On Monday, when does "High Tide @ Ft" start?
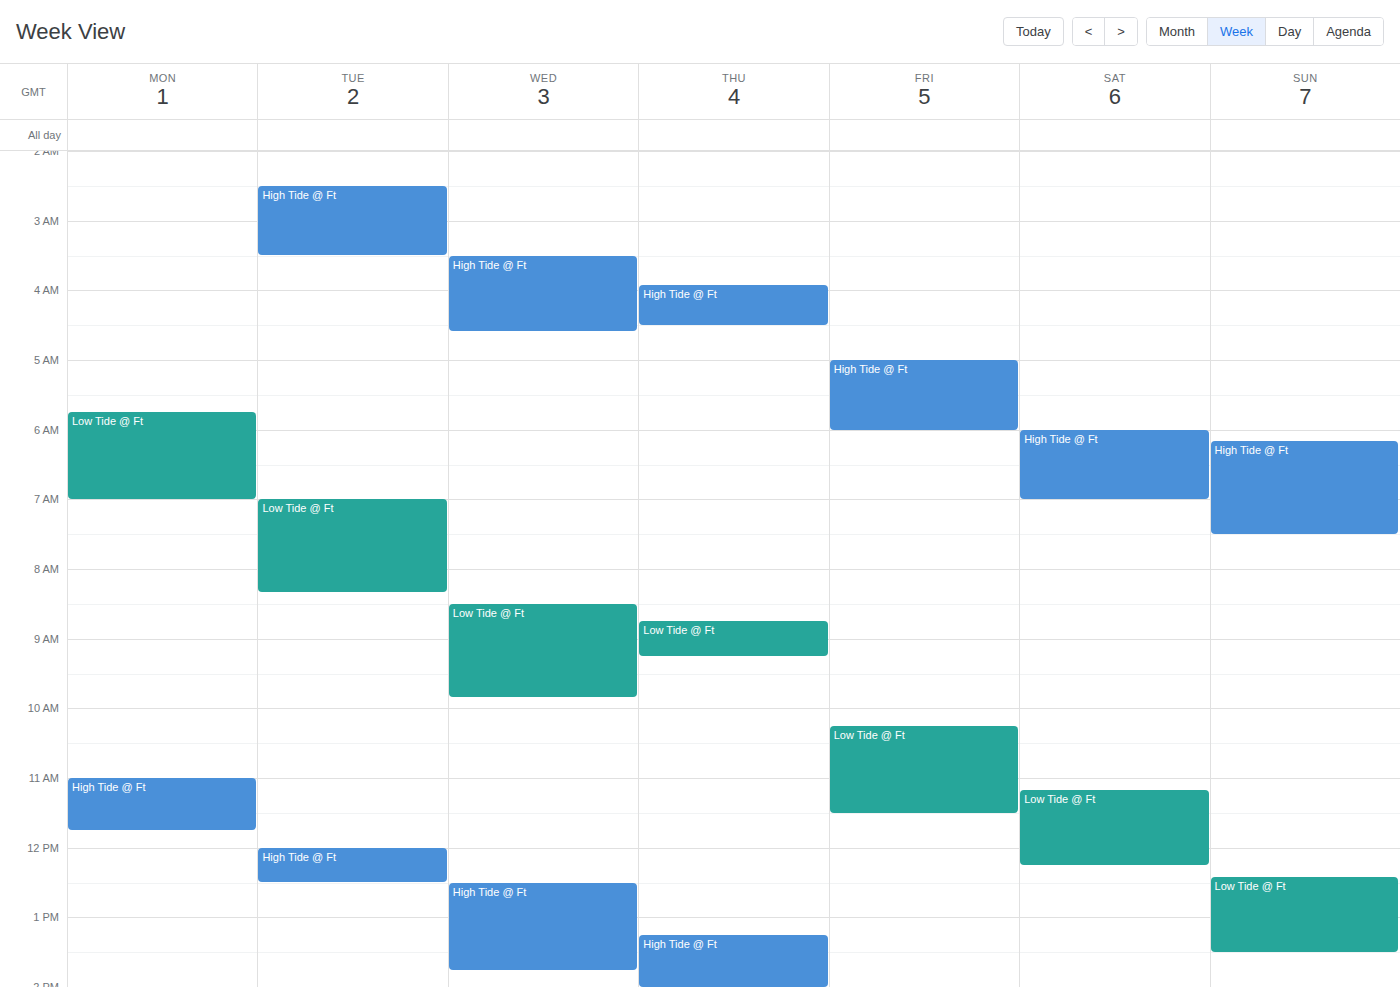
11:00 AM